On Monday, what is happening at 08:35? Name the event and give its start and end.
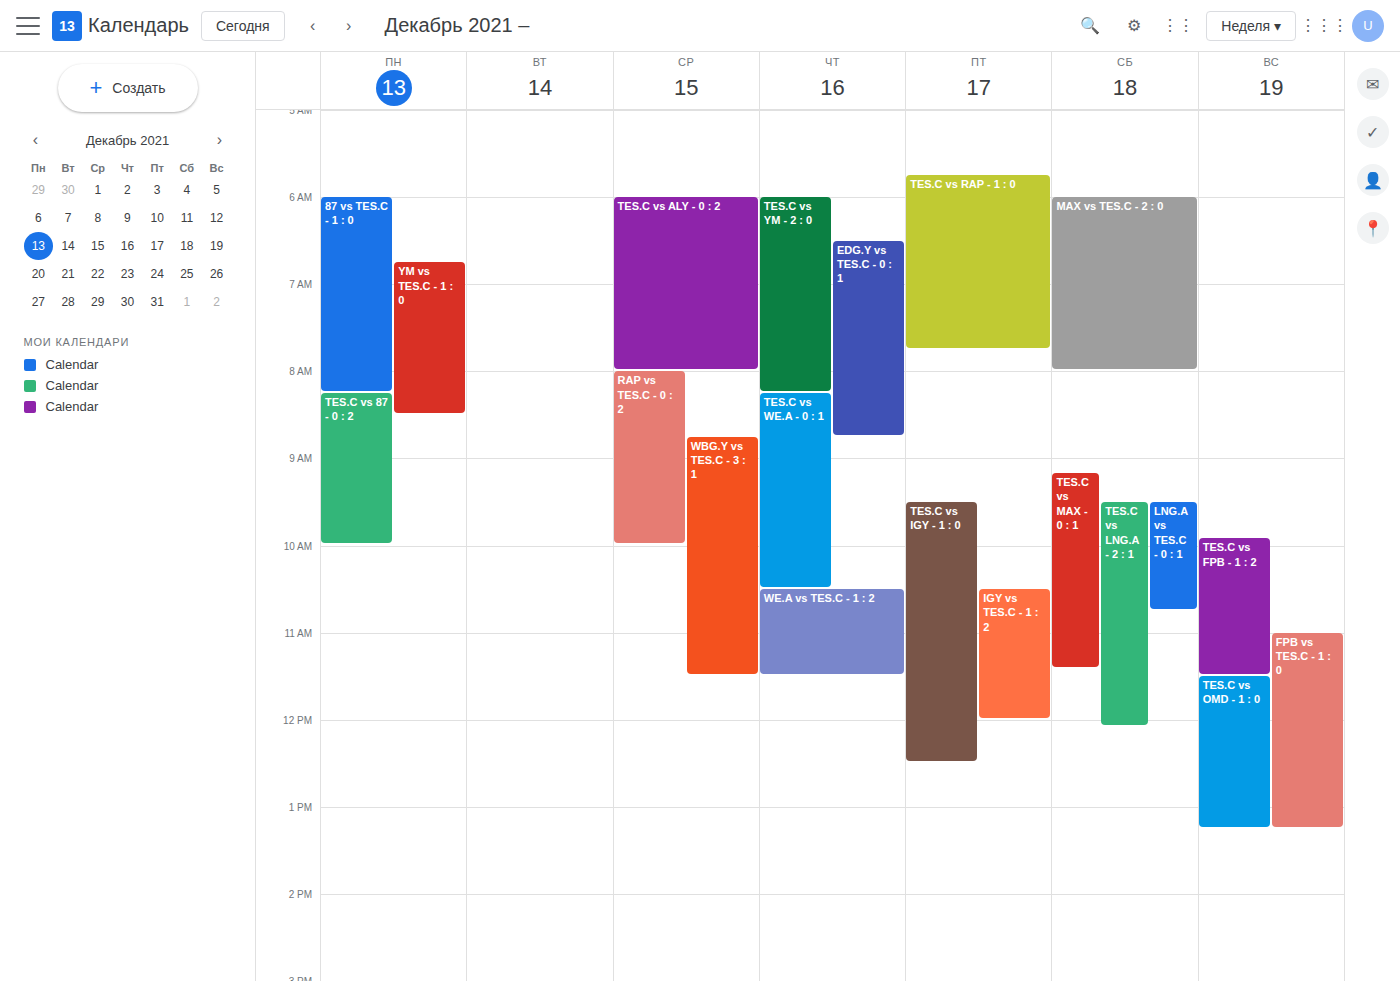
"TES.C vs 87 - 0 : 2", 08:15 to 10:00